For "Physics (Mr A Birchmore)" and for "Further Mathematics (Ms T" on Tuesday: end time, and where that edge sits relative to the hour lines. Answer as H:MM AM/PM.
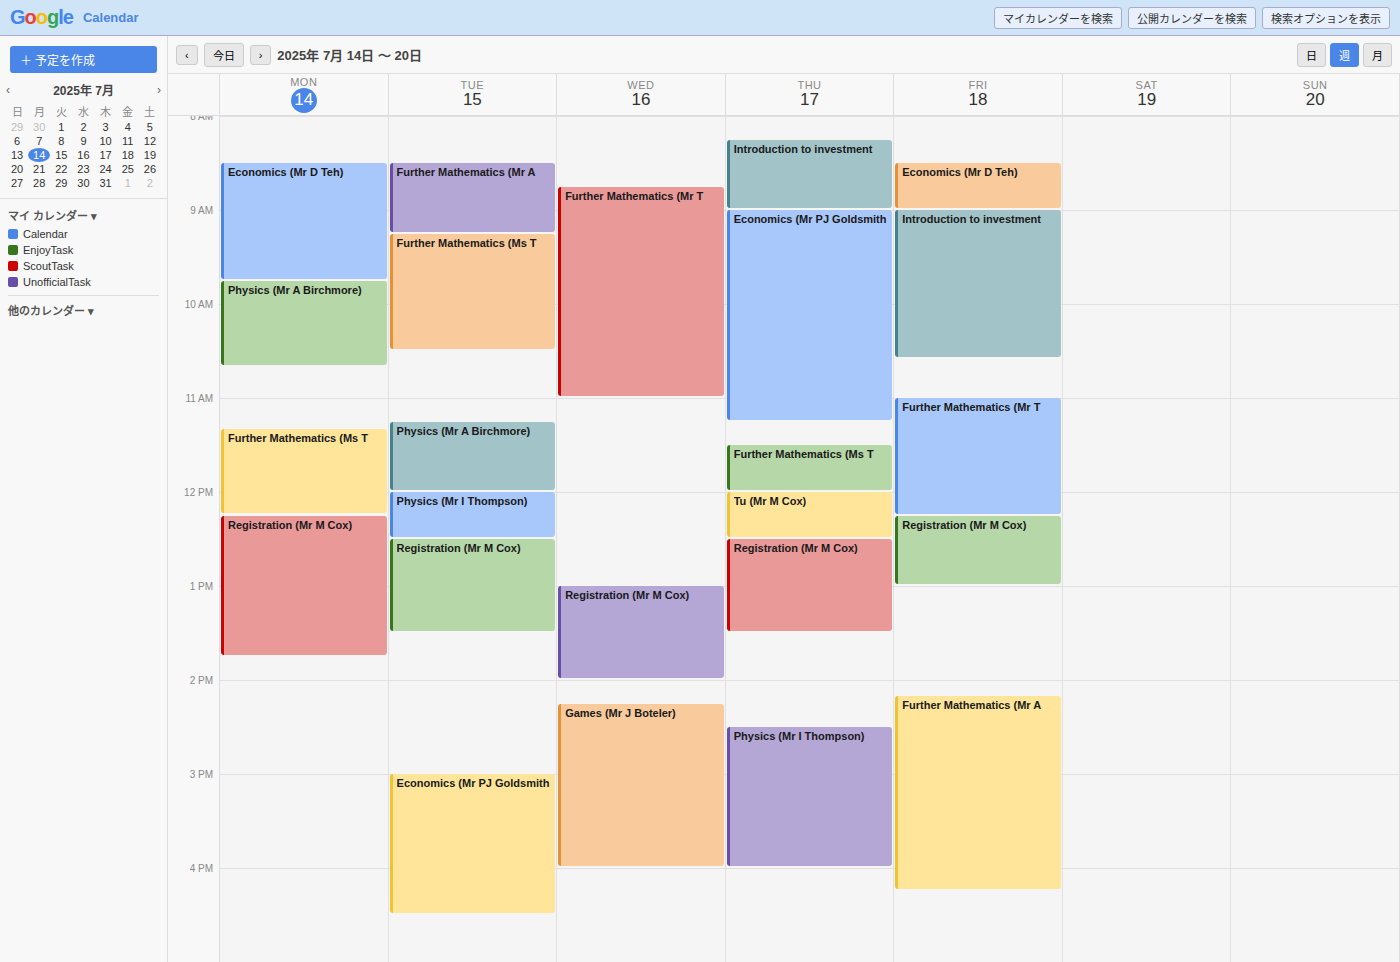
"Physics (Mr A Birchmore)": 12:00 PM, exactly on the 12 PM line. "Further Mathematics (Ms T": 10:30 AM, halfway between the 10 AM and 11 AM lines.